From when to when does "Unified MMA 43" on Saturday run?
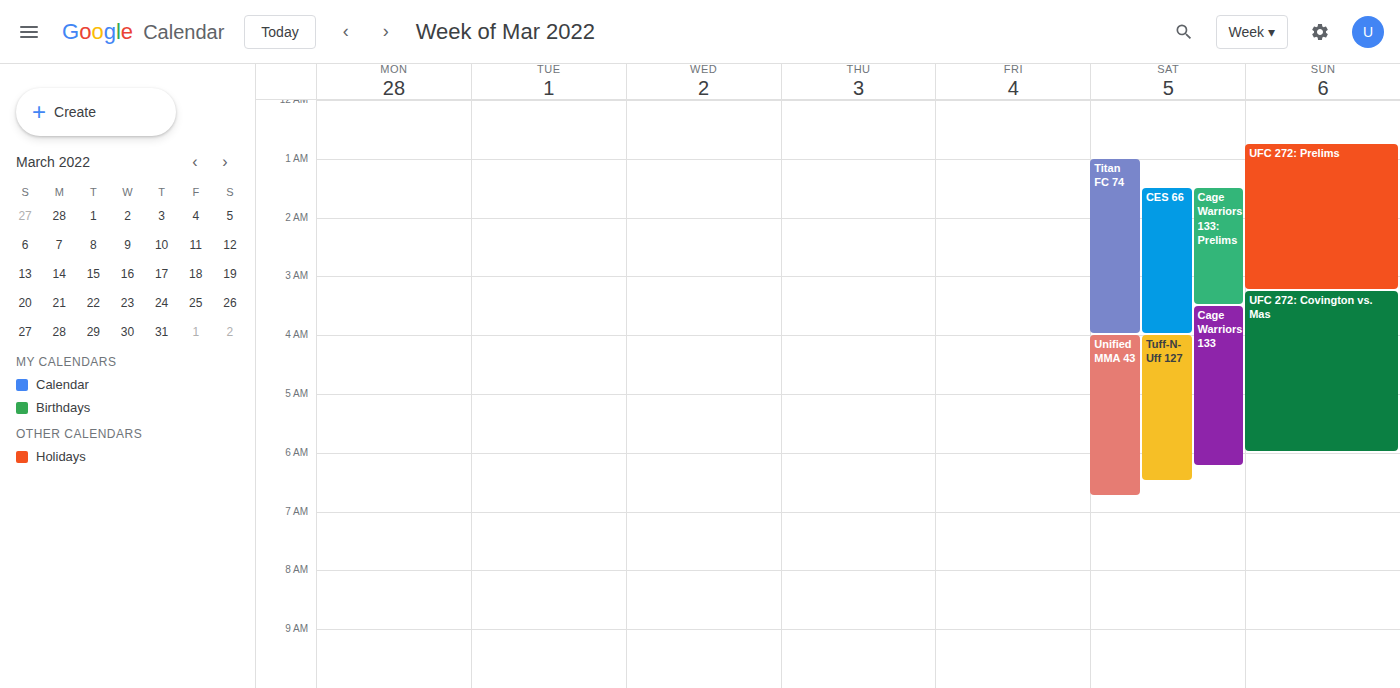
4:00 AM to 6:45 AM